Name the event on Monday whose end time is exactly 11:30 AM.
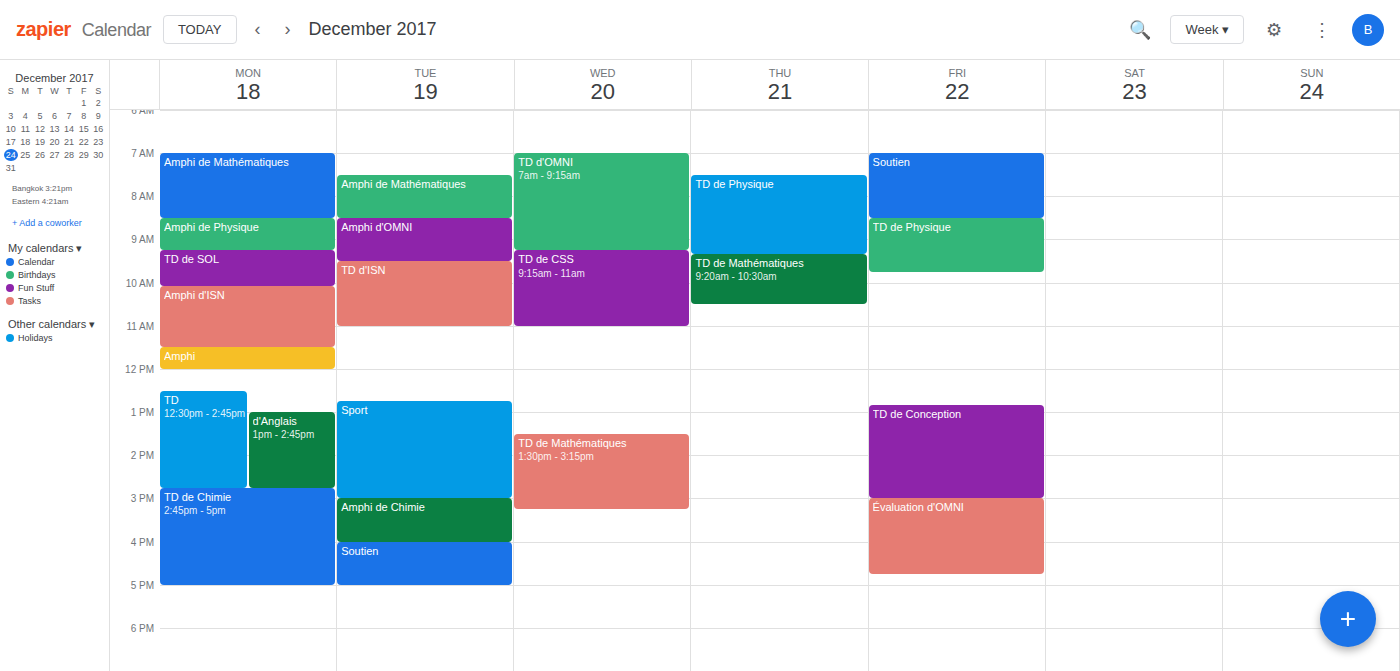
"Amphi d'ISN"